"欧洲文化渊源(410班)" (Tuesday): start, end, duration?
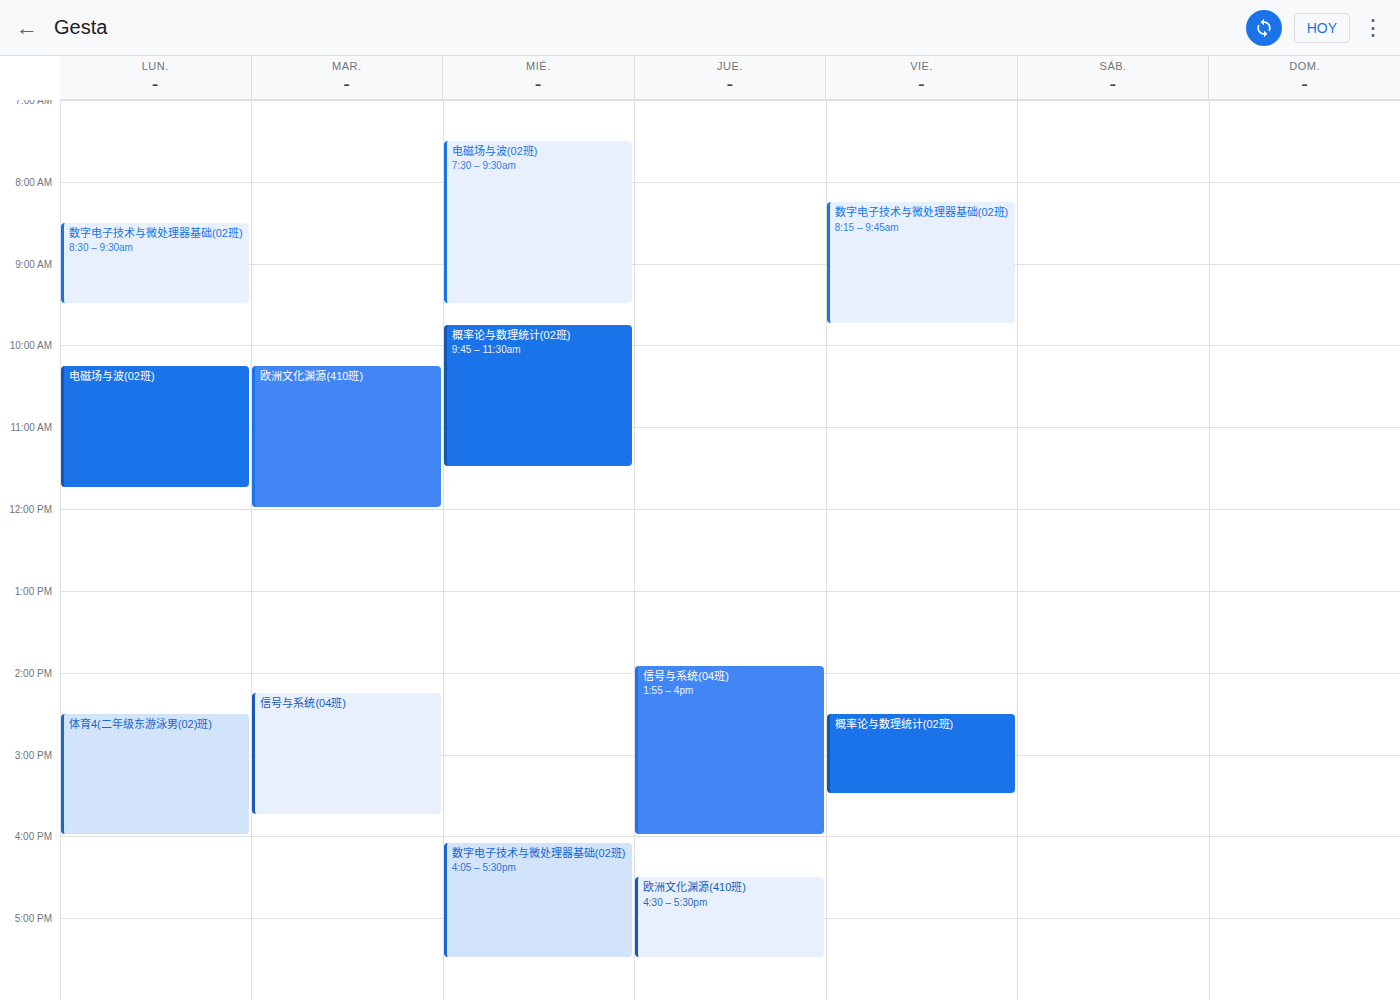
10:15 AM to 12:00 PM, 1 hour 45 minutes